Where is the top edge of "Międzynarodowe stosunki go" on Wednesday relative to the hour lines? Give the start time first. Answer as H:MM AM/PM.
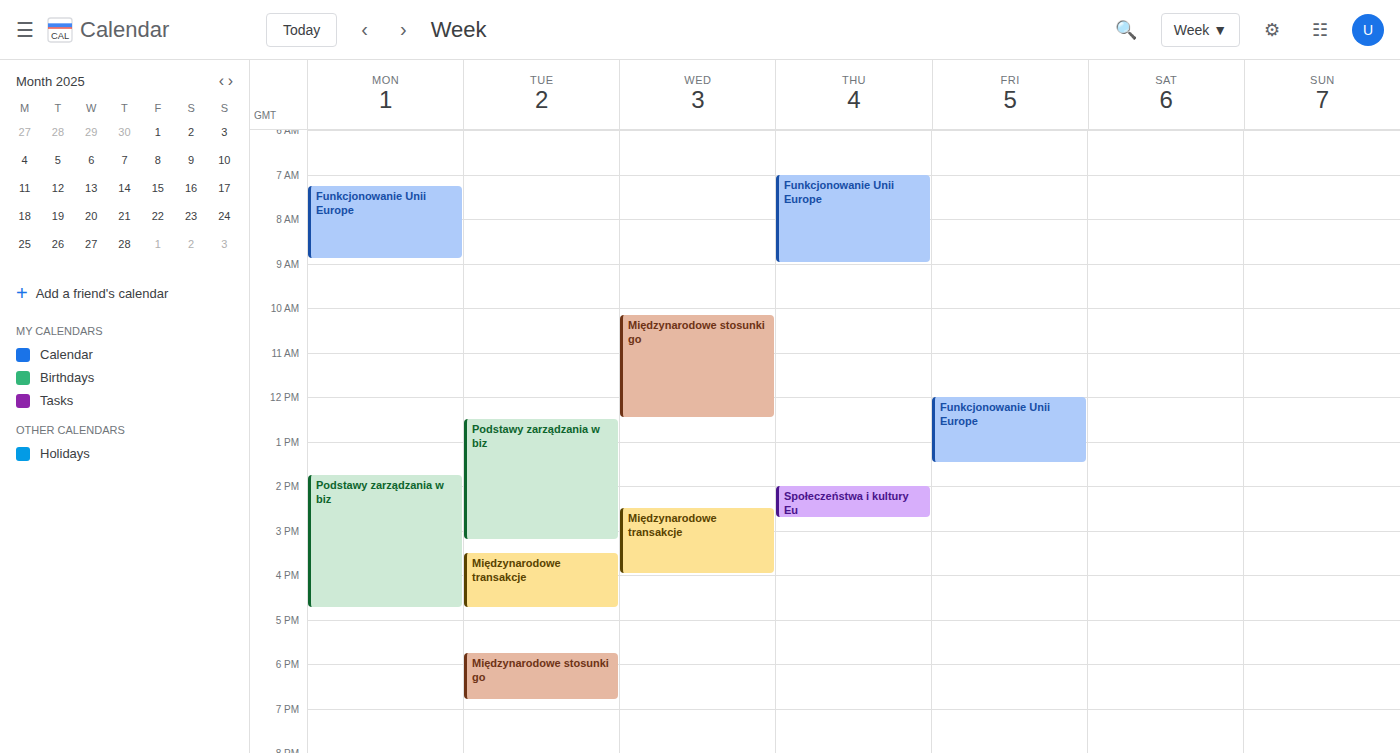
10:10 AM -- neither: 10 minutes below the 10 AM line and 50 minutes above the 11 AM line.